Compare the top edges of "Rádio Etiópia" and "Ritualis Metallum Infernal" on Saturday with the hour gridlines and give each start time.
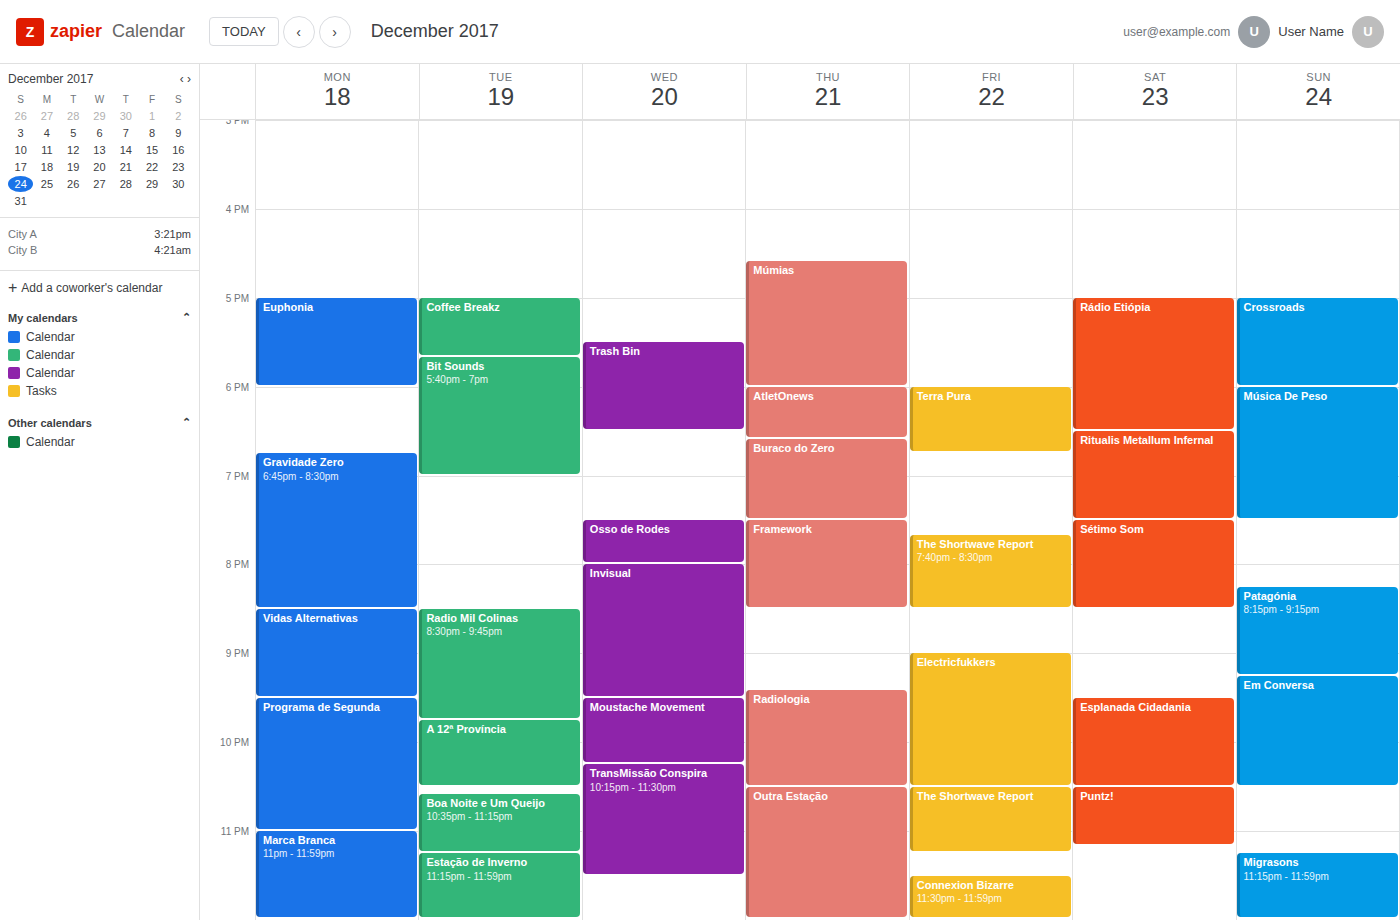
"Rádio Etiópia": 5:00 PM, exactly on the 5 PM line. "Ritualis Metallum Infernal": 6:30 PM, halfway between the 6 PM and 7 PM lines.